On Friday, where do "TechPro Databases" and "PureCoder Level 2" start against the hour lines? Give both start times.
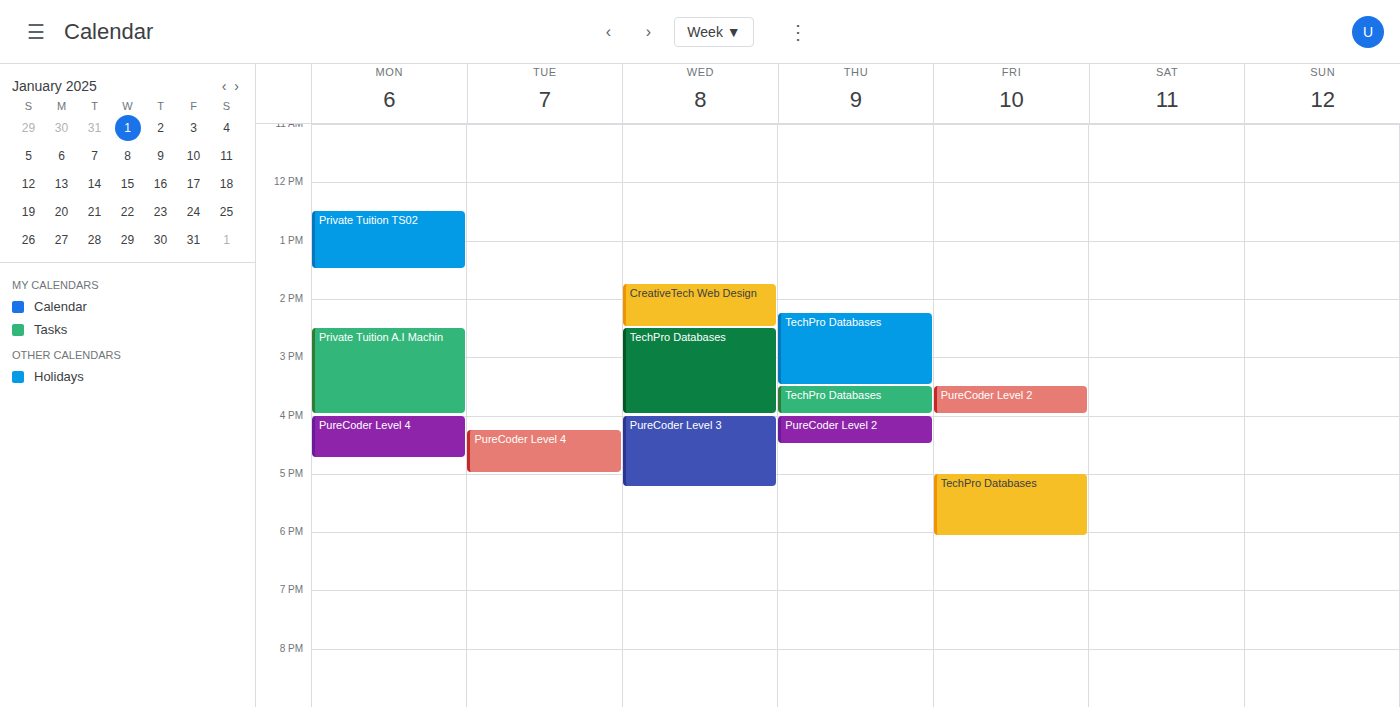
"TechPro Databases": 5:00 PM, exactly on the 5 PM line. "PureCoder Level 2": 3:30 PM, halfway between the 3 PM and 4 PM lines.